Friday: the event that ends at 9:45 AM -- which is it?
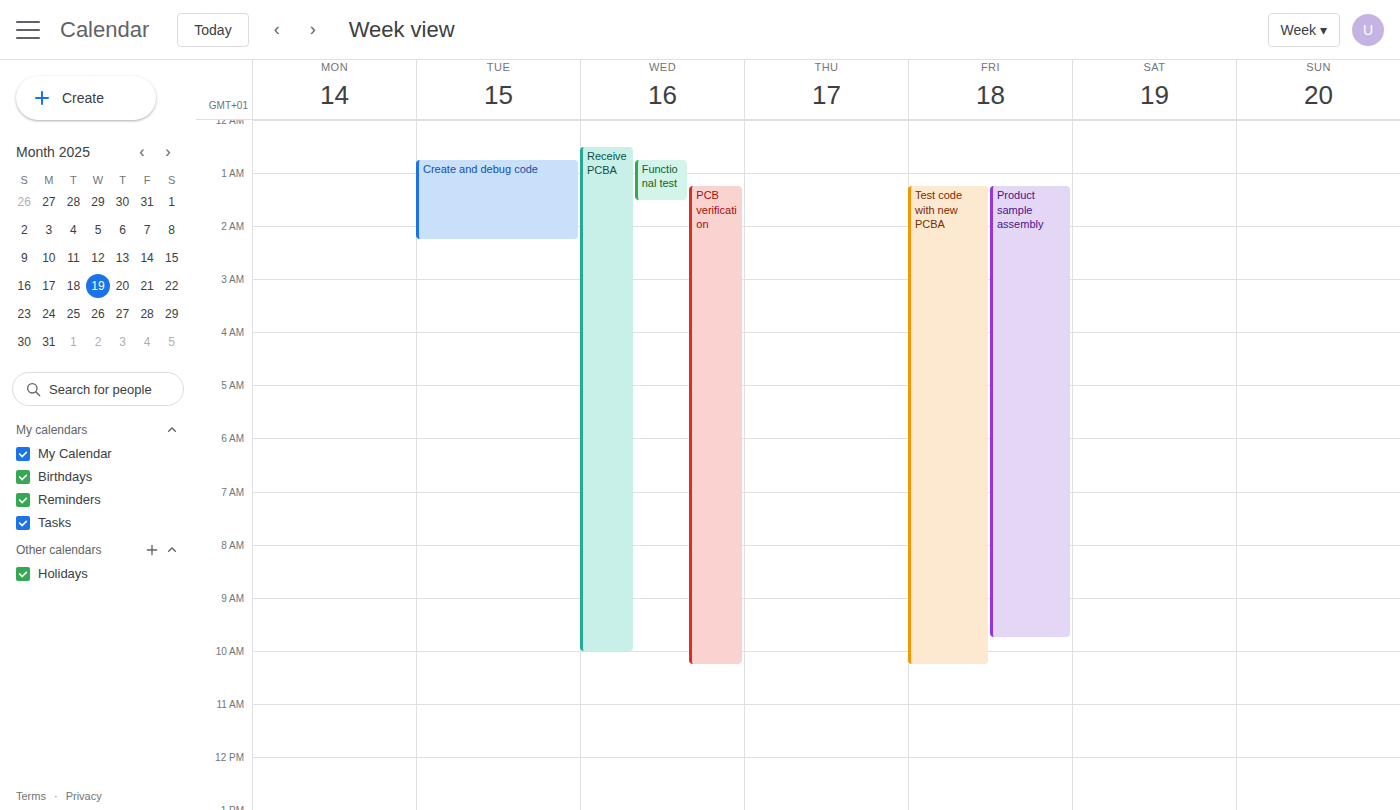
"Product sample assembly"